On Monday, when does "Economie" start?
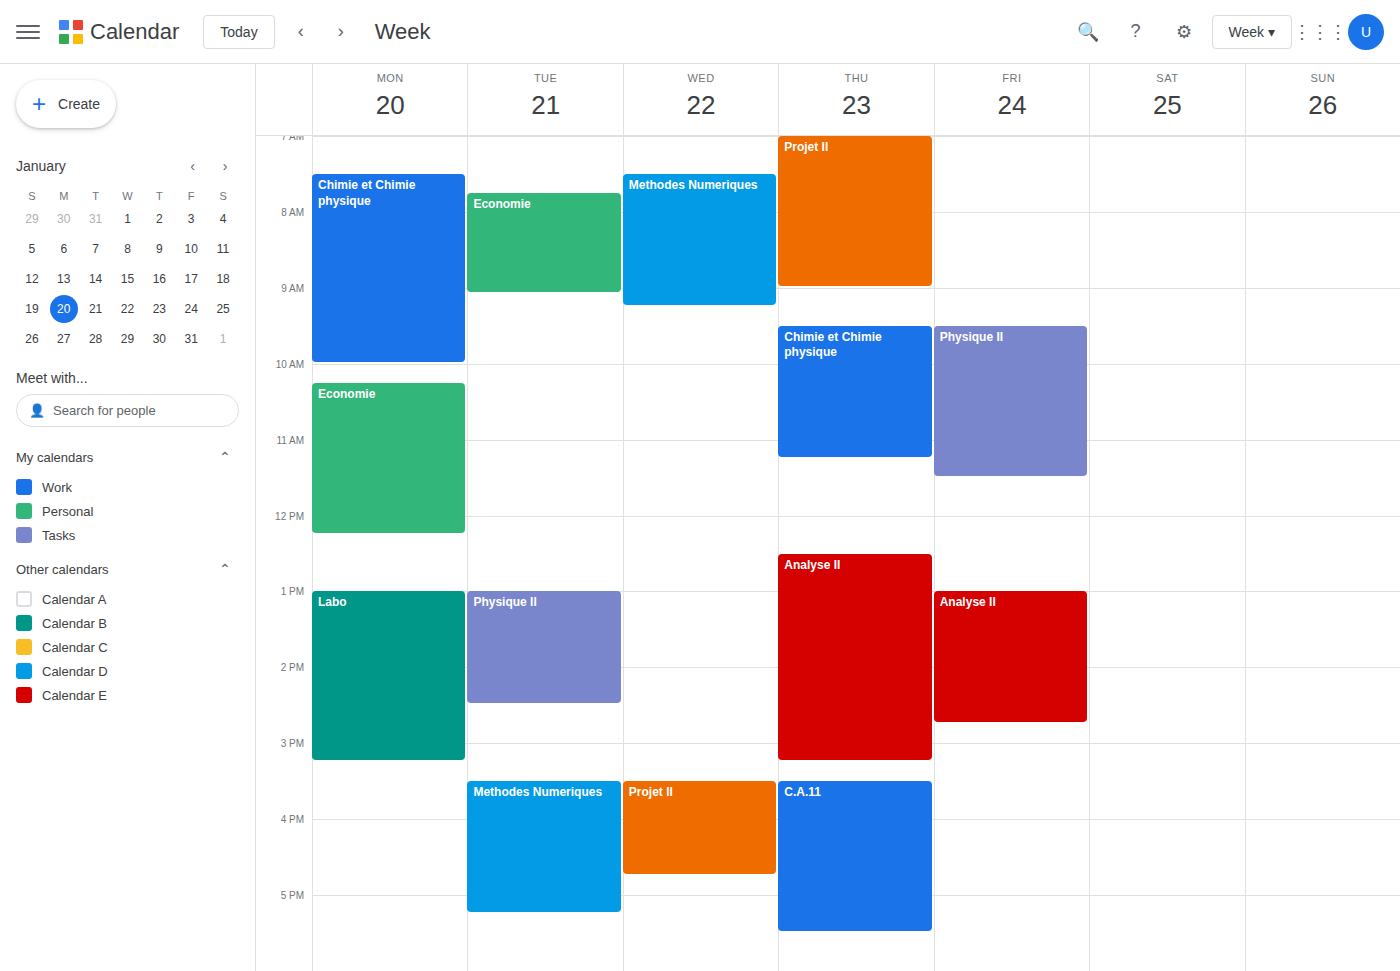
10:15